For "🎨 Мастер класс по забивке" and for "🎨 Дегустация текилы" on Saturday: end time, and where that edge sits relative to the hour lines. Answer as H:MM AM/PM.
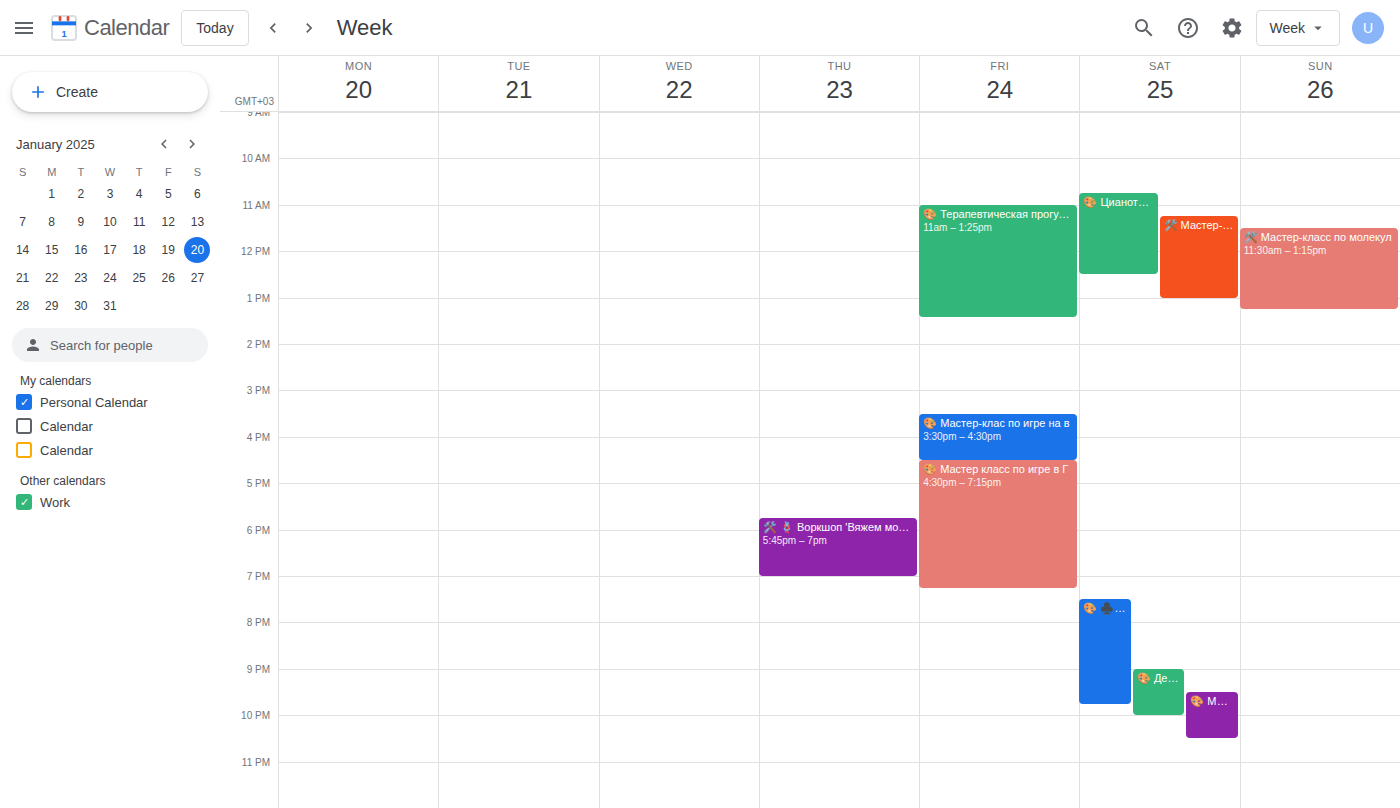
"🎨 Мастер класс по забивке": 10:30 PM, halfway between the 10 PM and 11 PM lines. "🎨 Дегустация текилы": 10:00 PM, exactly on the 10 PM line.